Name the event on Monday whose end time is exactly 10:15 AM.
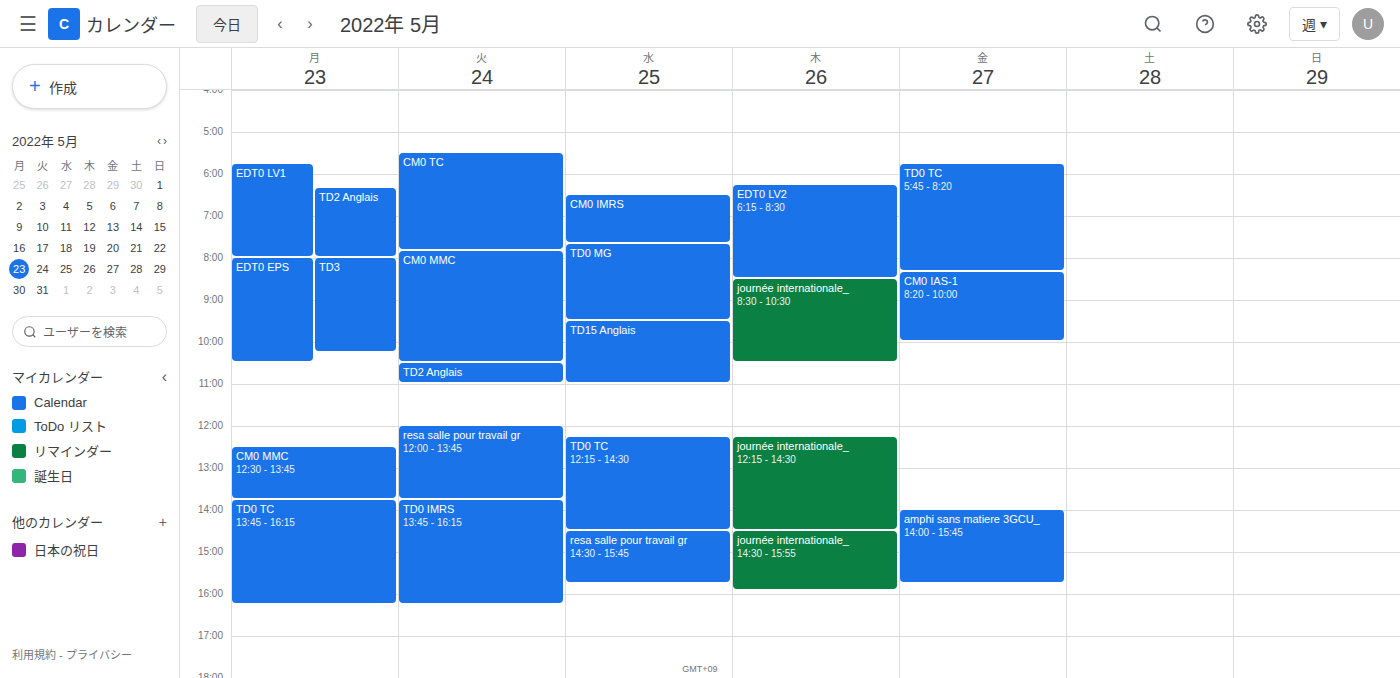
"TD3"